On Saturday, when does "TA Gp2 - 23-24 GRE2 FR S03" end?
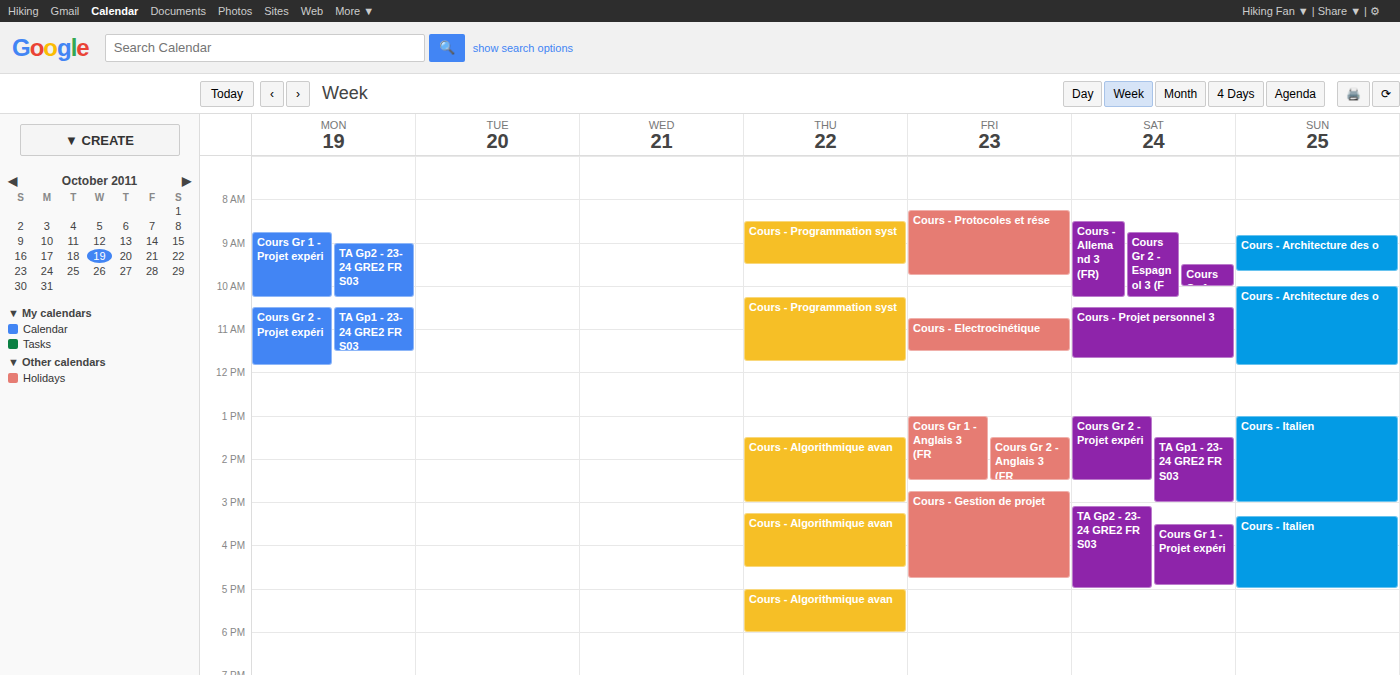
5:00 PM